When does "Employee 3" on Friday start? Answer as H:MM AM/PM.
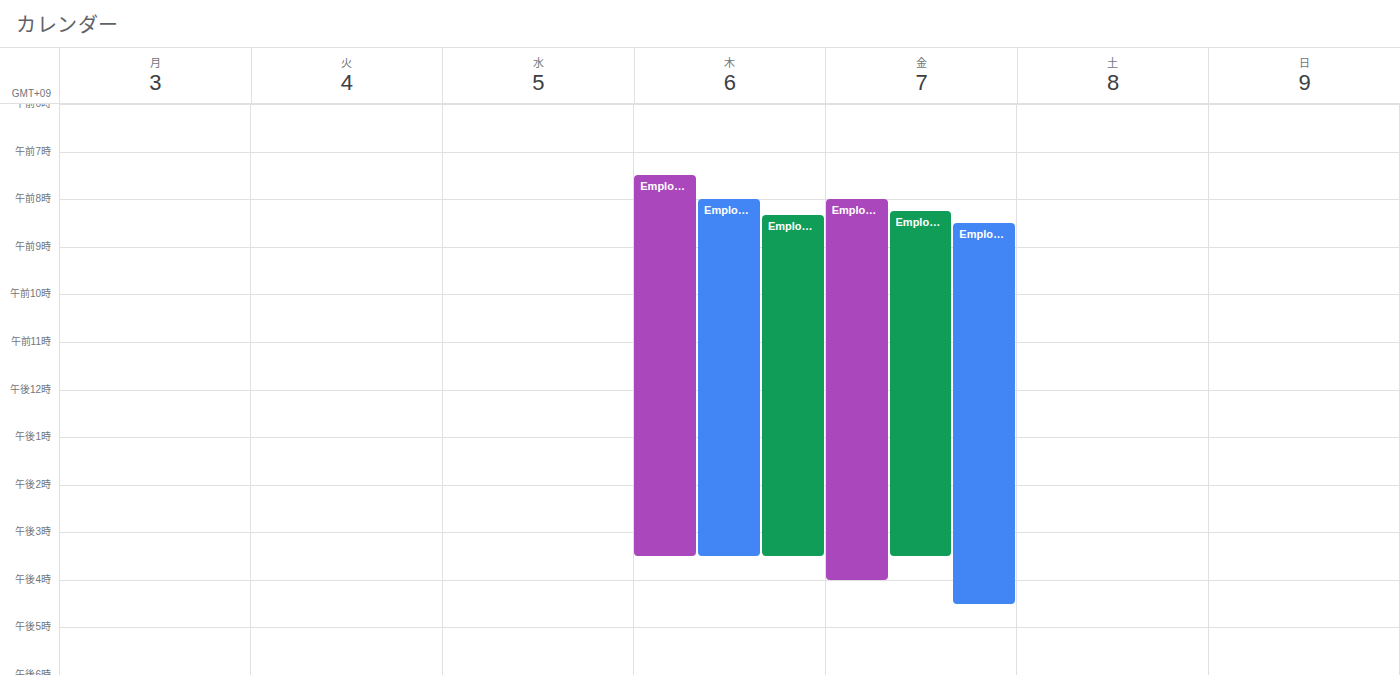
8:15 AM